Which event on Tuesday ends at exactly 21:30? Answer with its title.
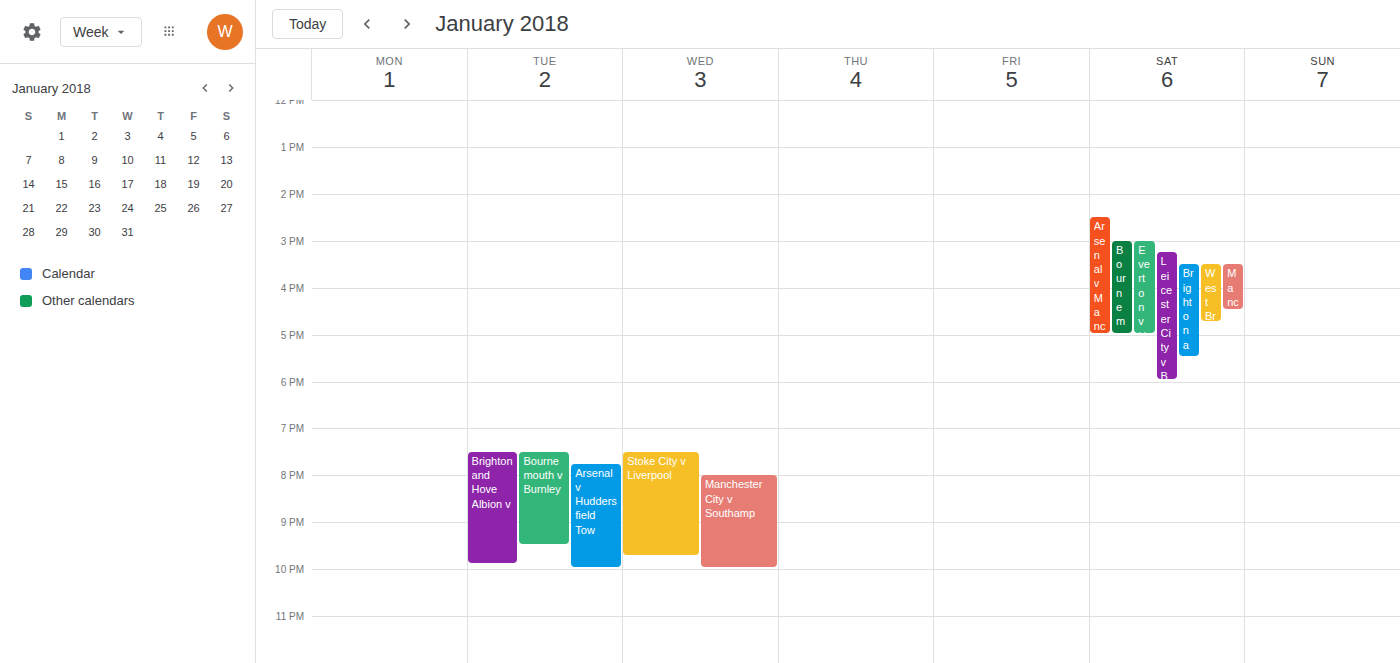
"Bournemouth v Burnley"